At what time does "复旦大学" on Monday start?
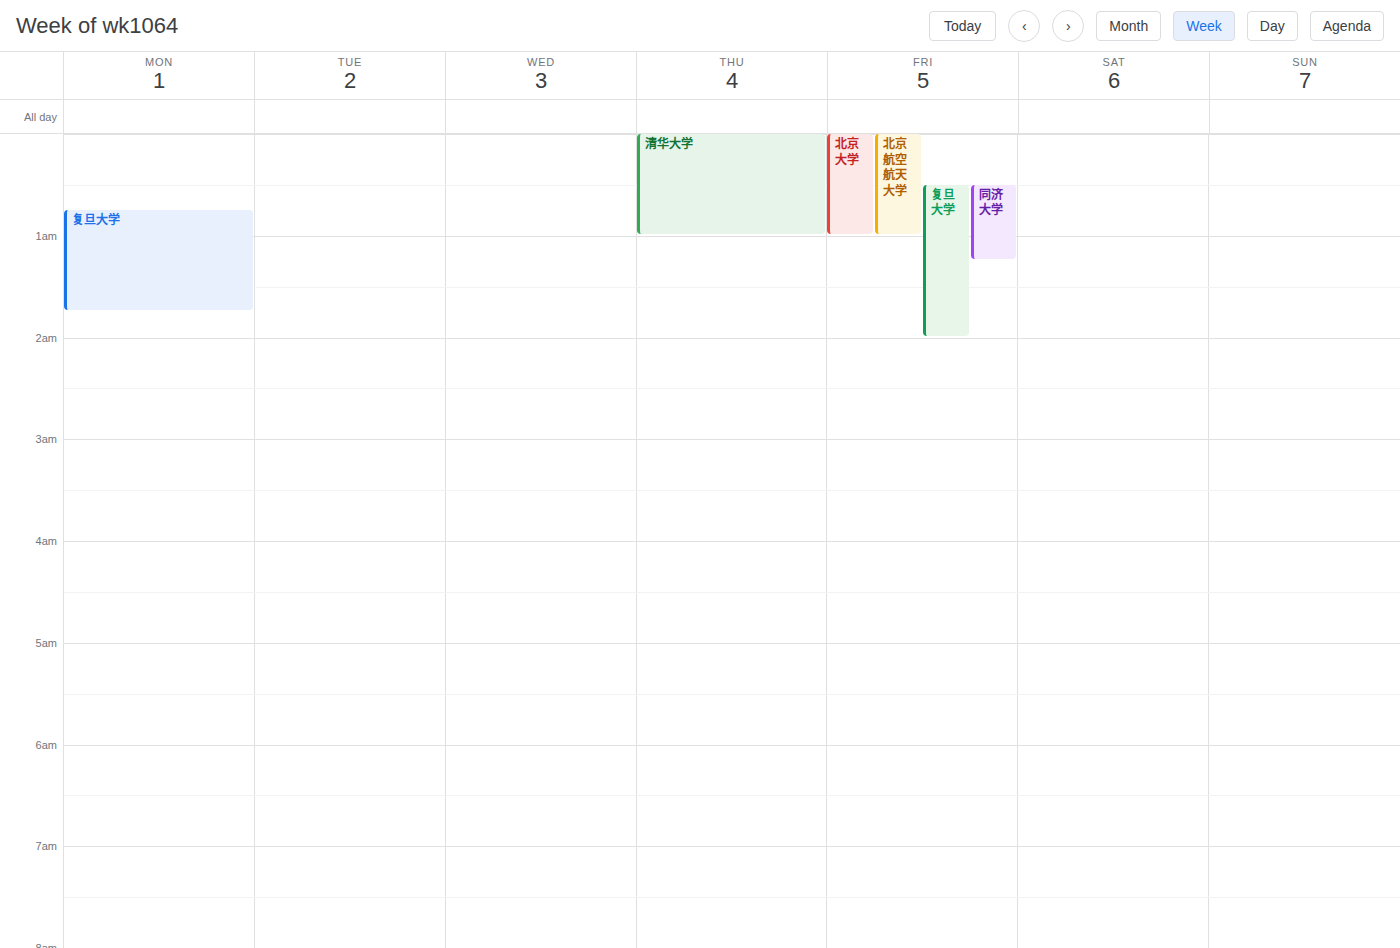
12:45 AM